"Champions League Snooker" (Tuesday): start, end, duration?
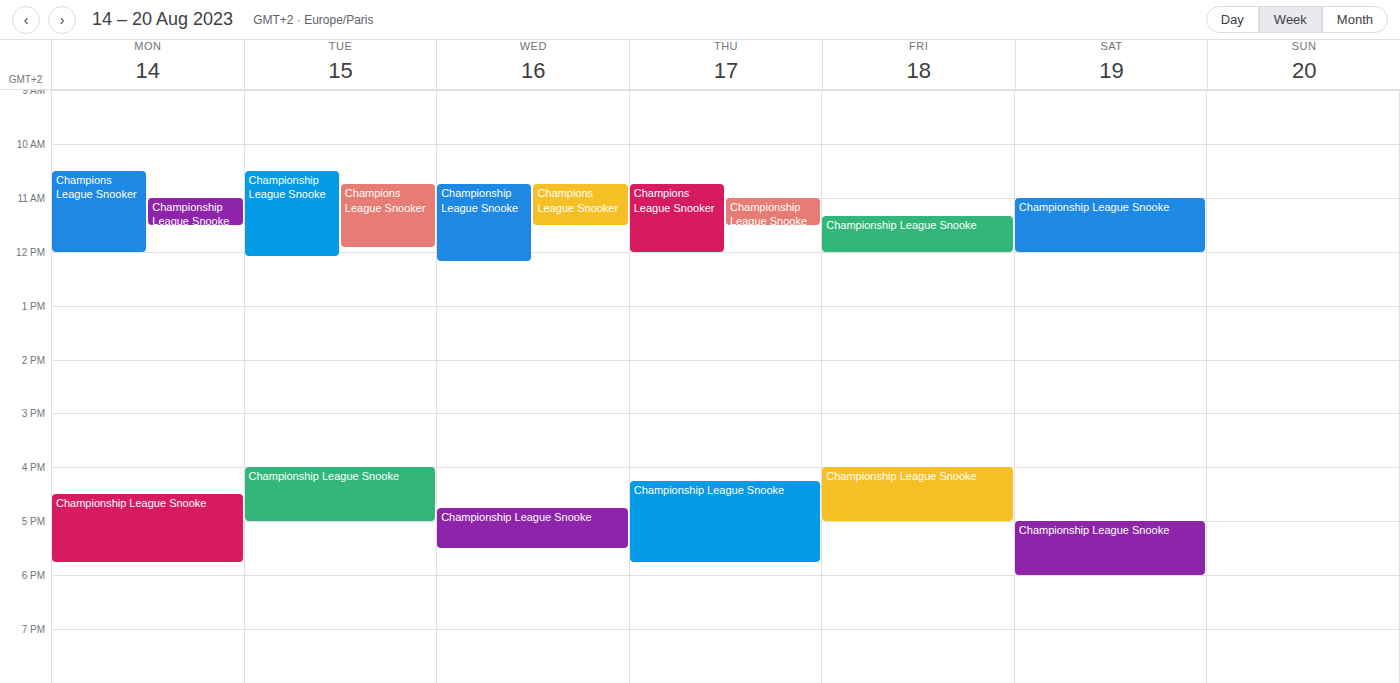
10:45 AM to 11:55 AM, 1 hour 10 minutes